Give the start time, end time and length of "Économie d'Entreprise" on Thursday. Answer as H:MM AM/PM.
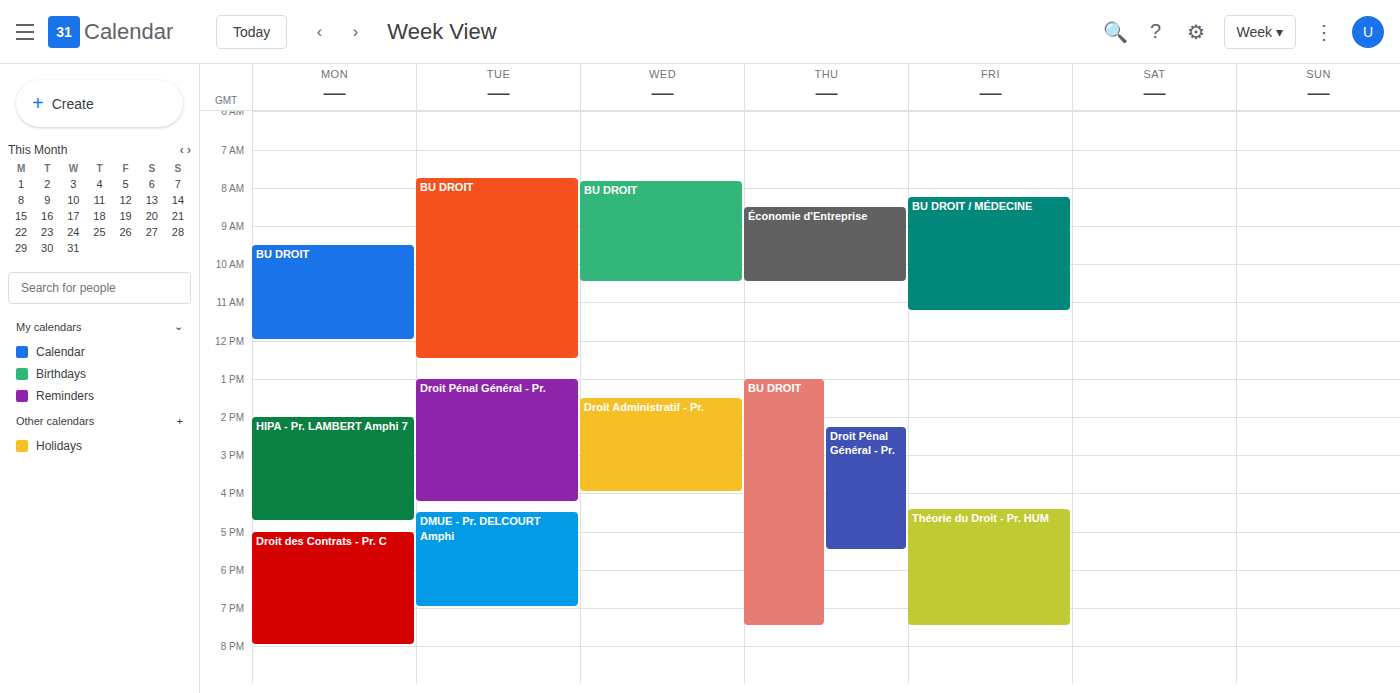
8:30 AM to 10:30 AM, 2 hours